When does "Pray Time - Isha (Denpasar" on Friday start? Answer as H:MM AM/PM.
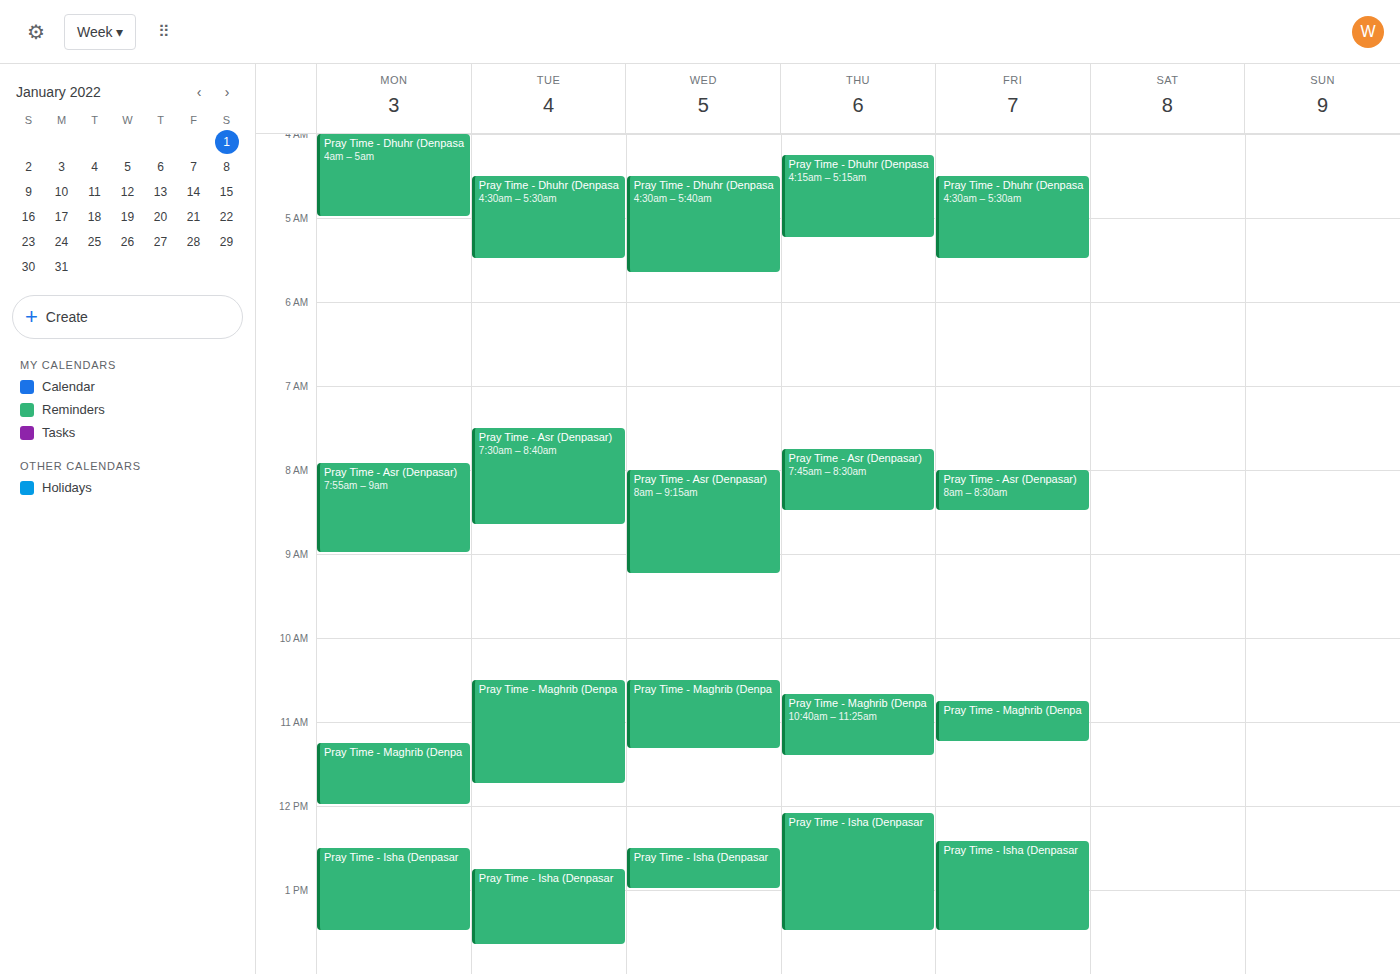
12:25 PM